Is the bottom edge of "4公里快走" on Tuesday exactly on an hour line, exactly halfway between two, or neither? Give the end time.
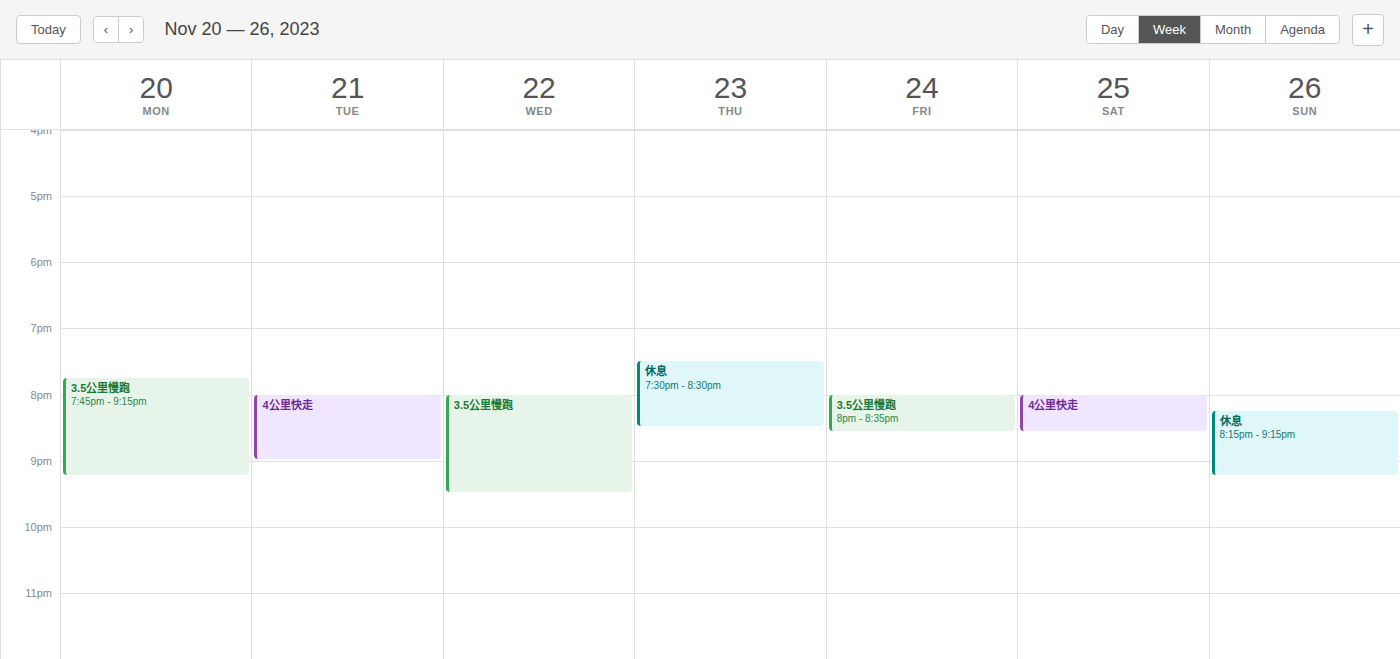
9:00 PM -- exactly on the 9 PM line.